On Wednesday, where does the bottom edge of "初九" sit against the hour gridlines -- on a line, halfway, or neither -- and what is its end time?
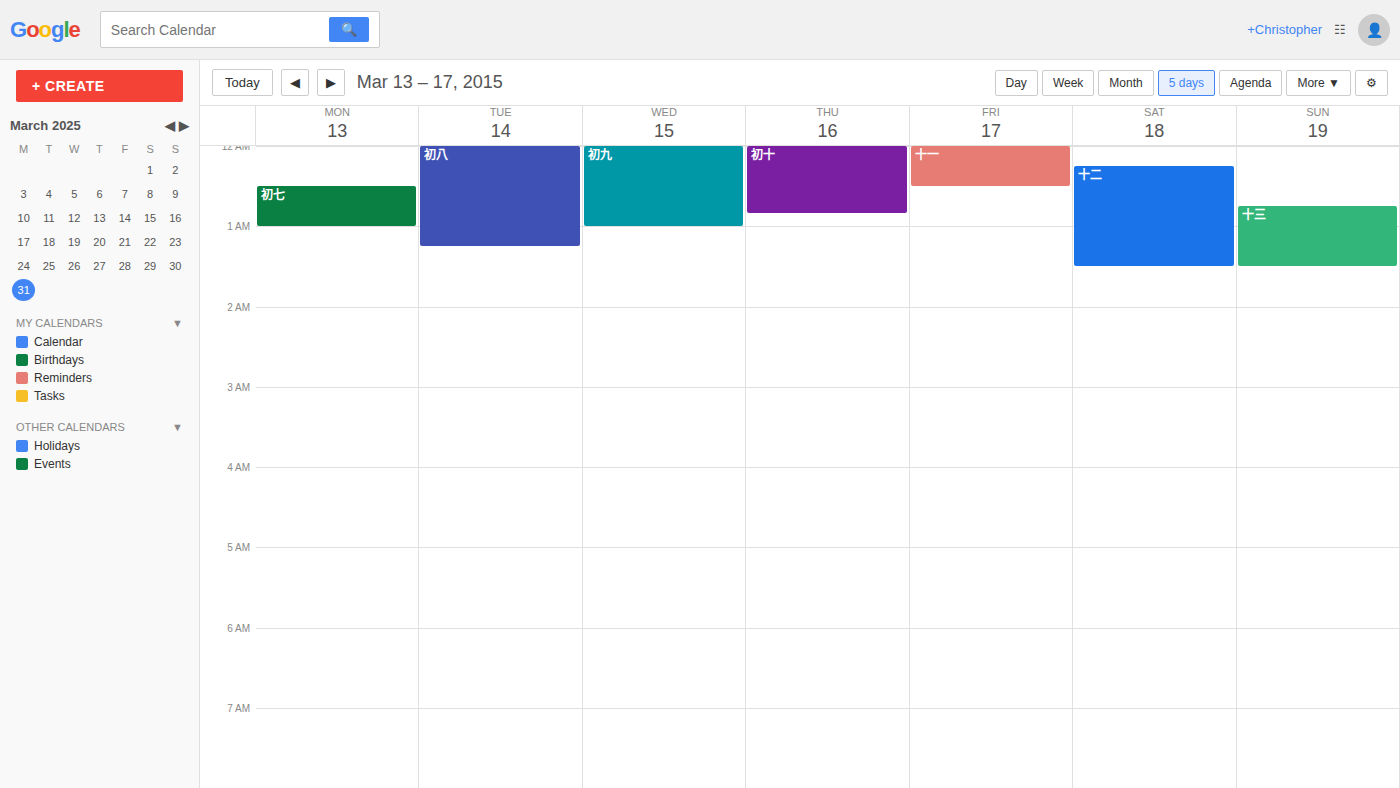
1:00 AM -- exactly on the 1 AM line.